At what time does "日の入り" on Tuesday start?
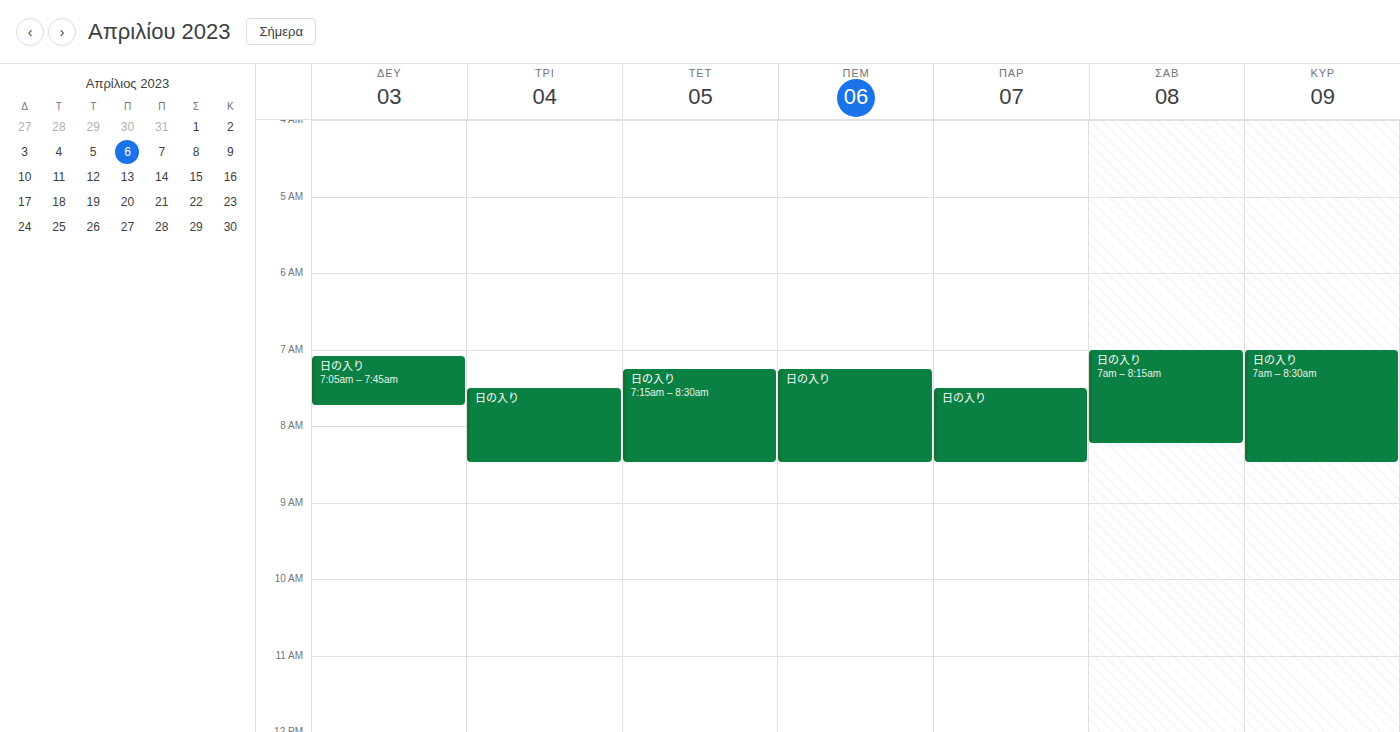
7:30 AM